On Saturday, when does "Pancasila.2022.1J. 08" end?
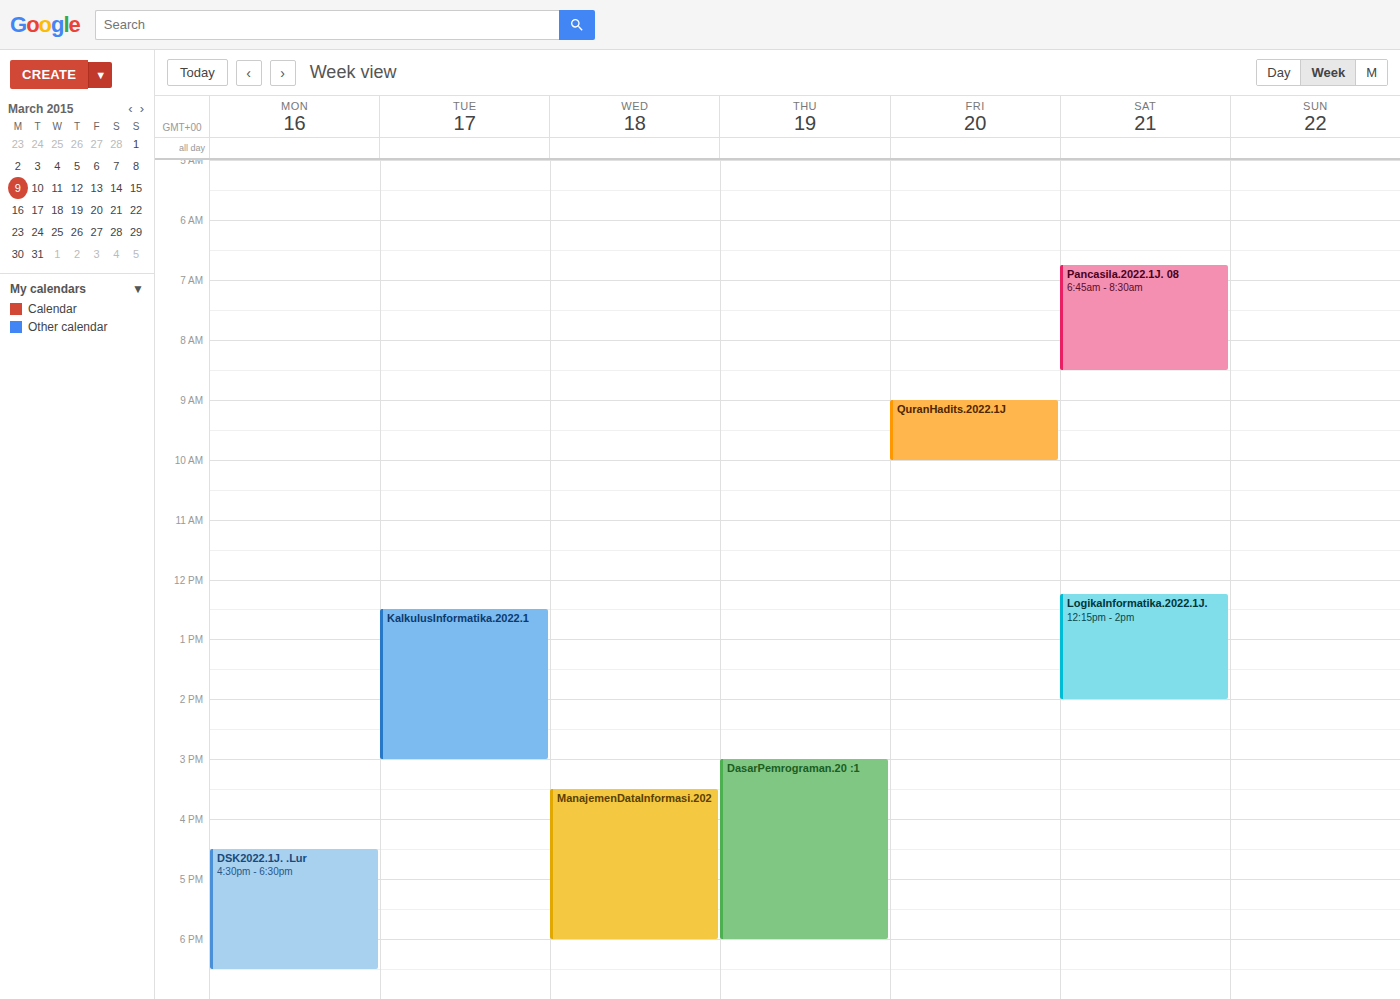
8:30 AM